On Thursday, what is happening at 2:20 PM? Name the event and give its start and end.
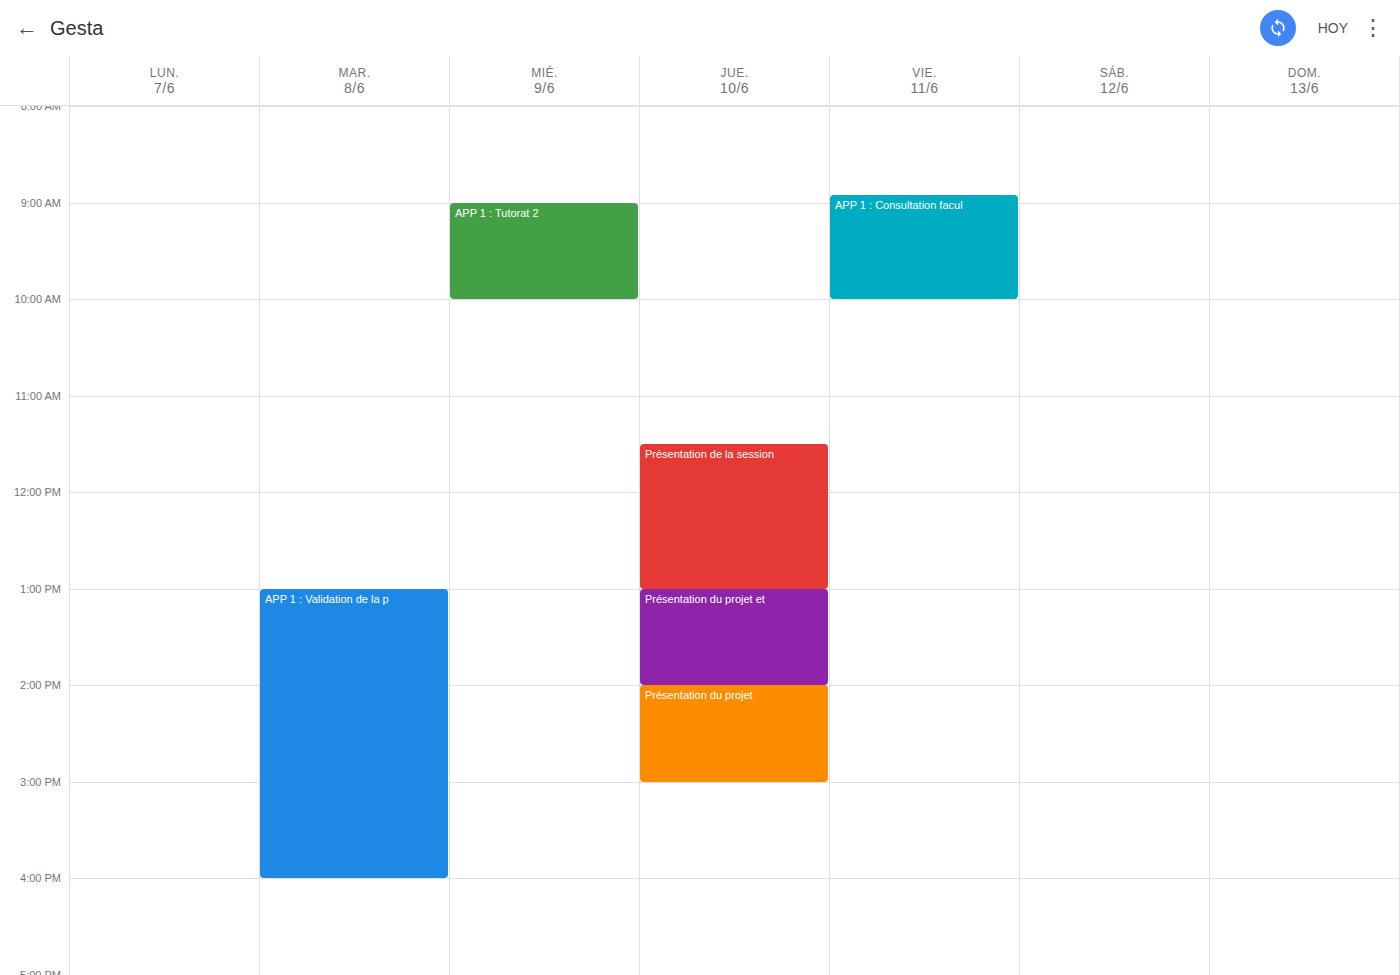
"Présentation du projet", 2:00 PM to 3:00 PM